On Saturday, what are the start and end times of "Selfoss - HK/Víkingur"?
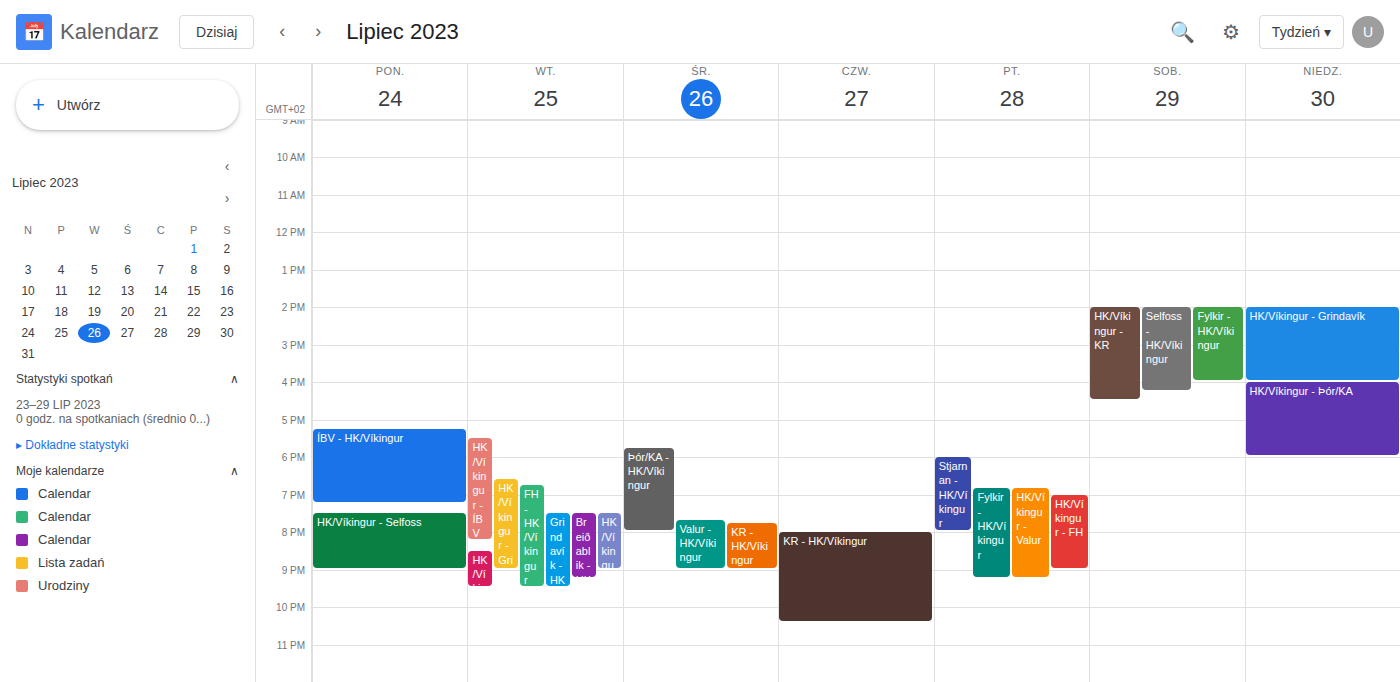
2:00 PM to 4:15 PM